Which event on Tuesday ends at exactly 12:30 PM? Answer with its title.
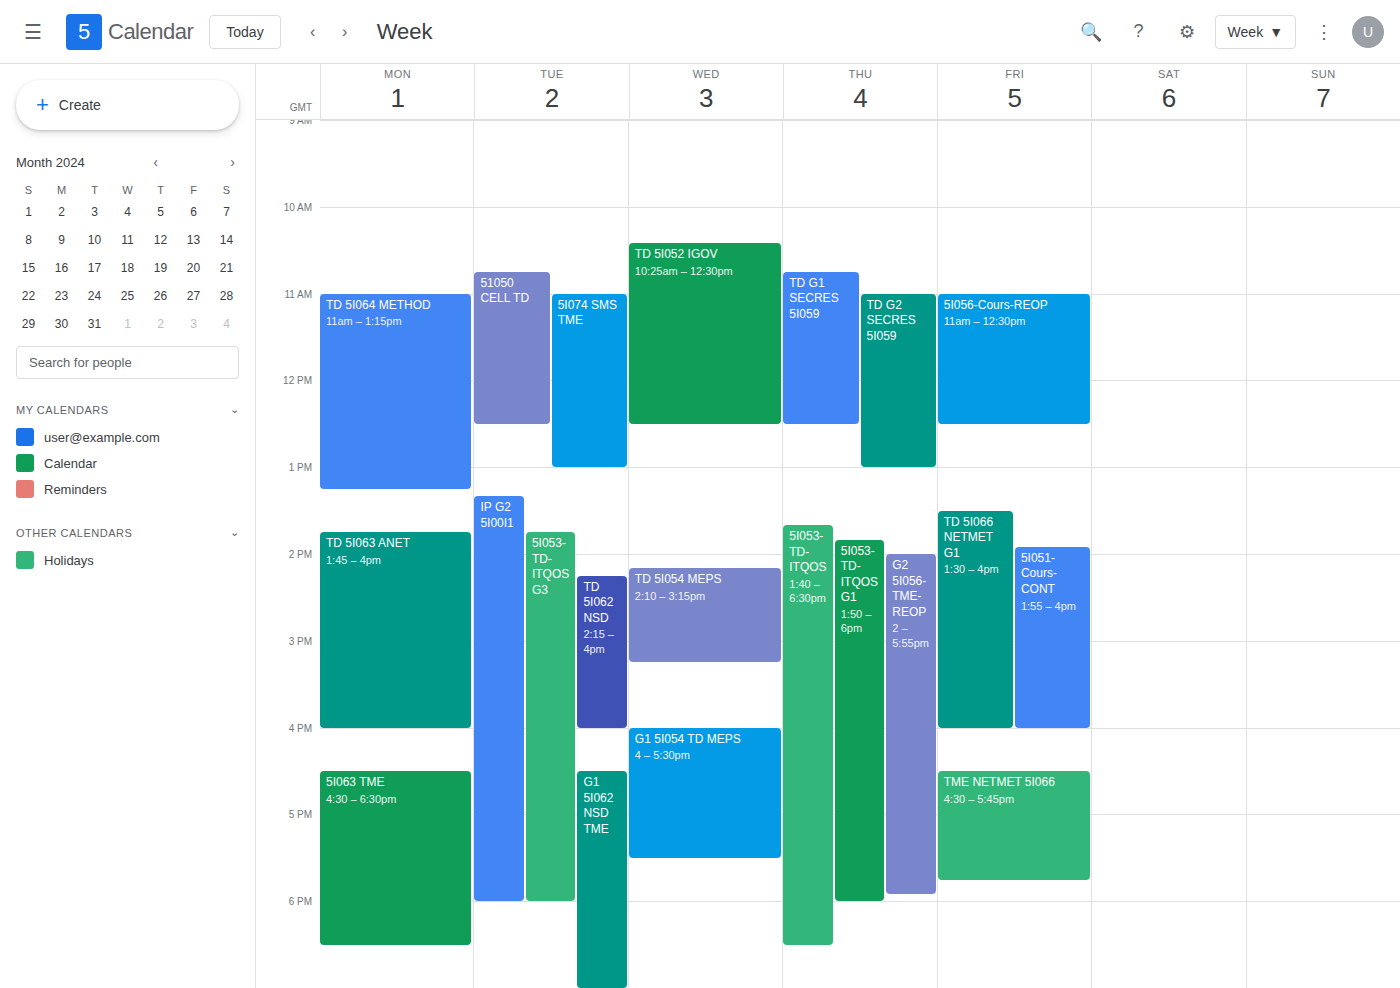
"51050 CELL TD"